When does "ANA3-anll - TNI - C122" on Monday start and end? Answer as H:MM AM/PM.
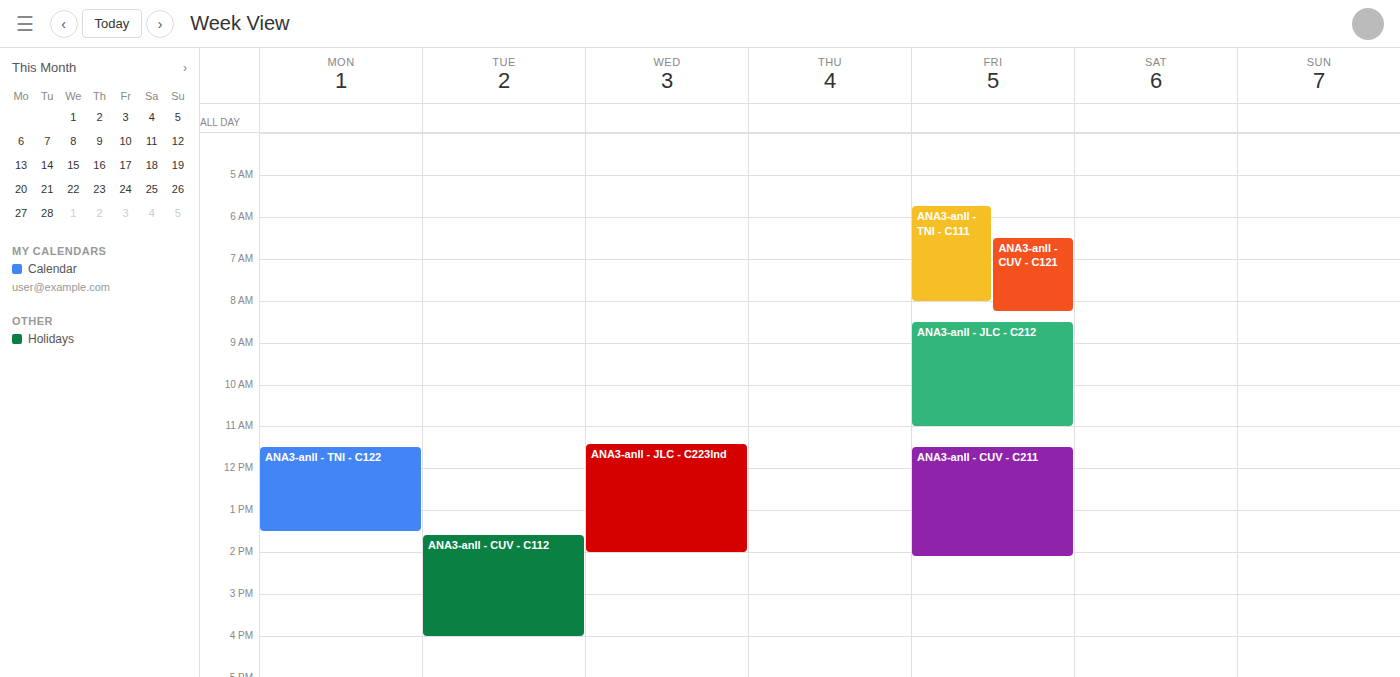
11:30 AM to 1:30 PM